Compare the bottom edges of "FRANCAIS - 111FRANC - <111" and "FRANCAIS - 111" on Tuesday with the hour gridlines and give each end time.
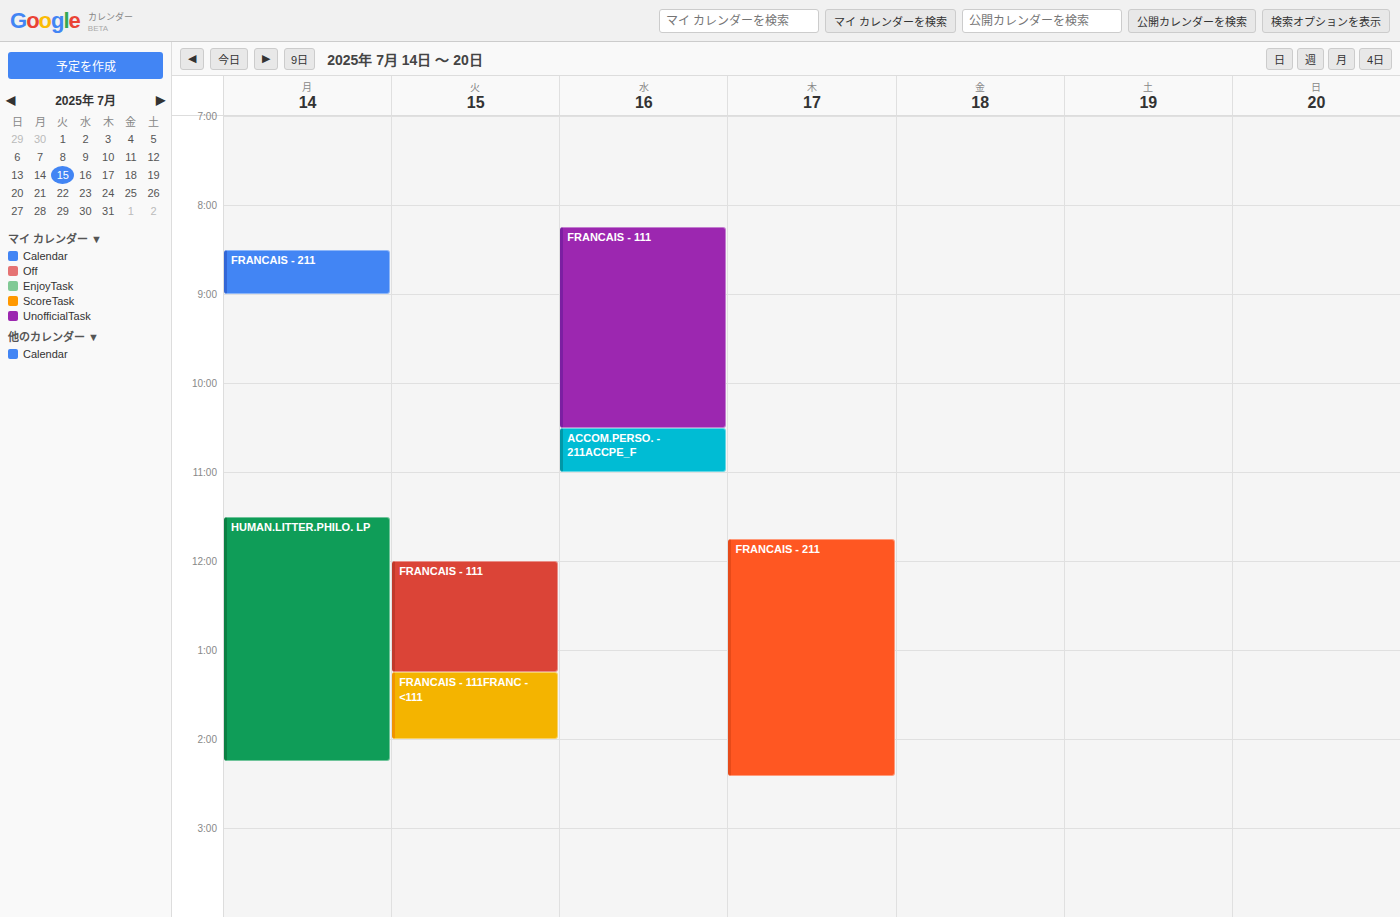
"FRANCAIS - 111FRANC - <111": 2:00 PM, exactly on the 2 PM line. "FRANCAIS - 111": 1:15 PM, neither: a quarter of the way from the 1 PM line to the 2 PM line.